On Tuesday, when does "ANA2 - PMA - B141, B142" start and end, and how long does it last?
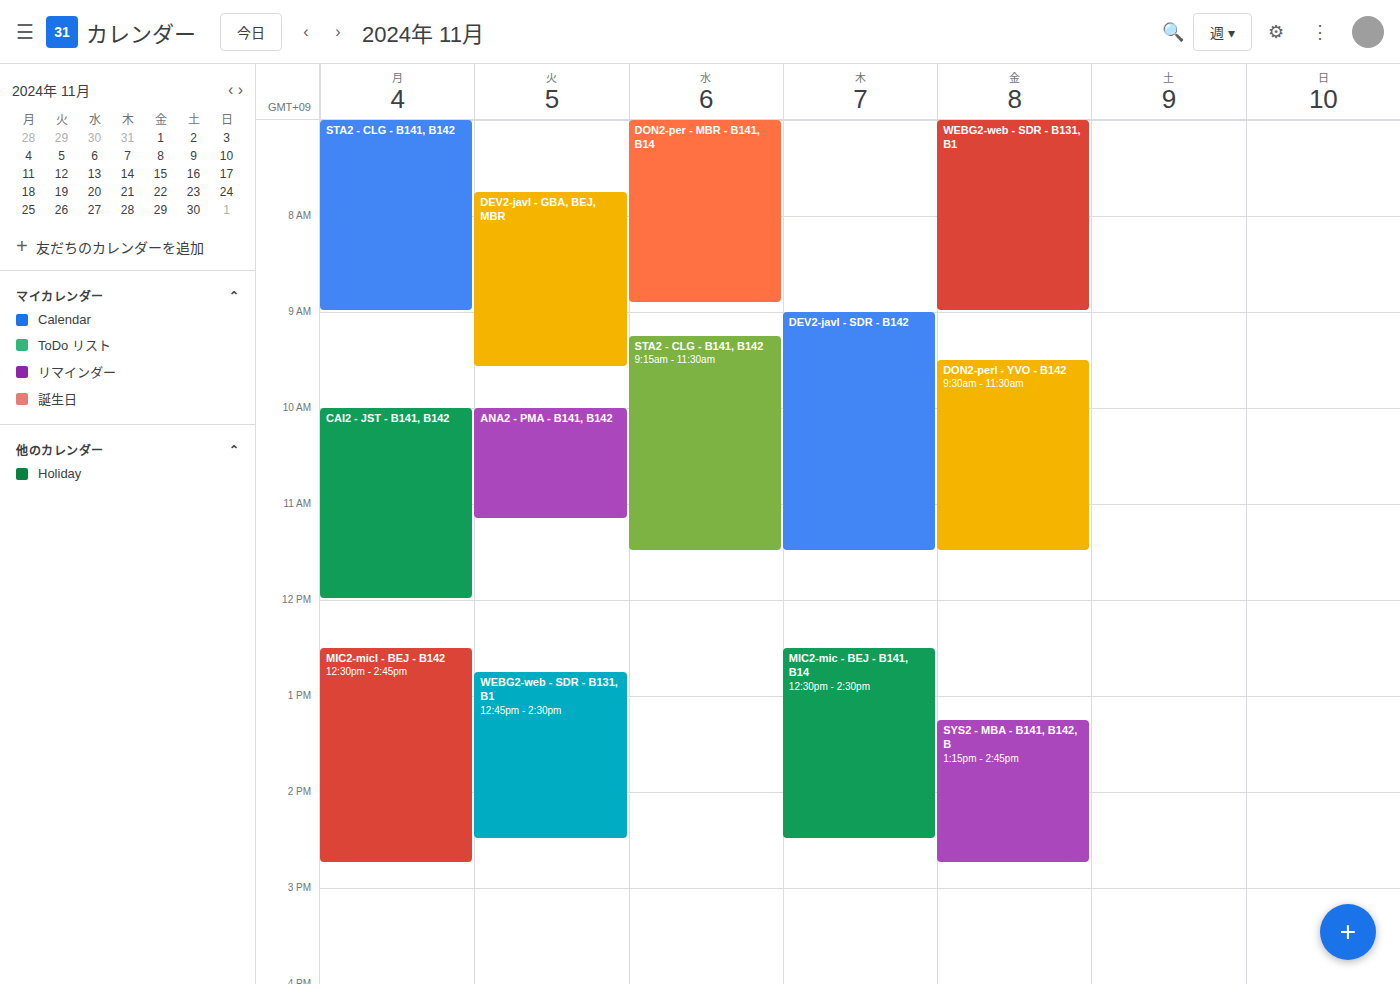
10:00 AM to 11:10 AM, 1 hour 10 minutes